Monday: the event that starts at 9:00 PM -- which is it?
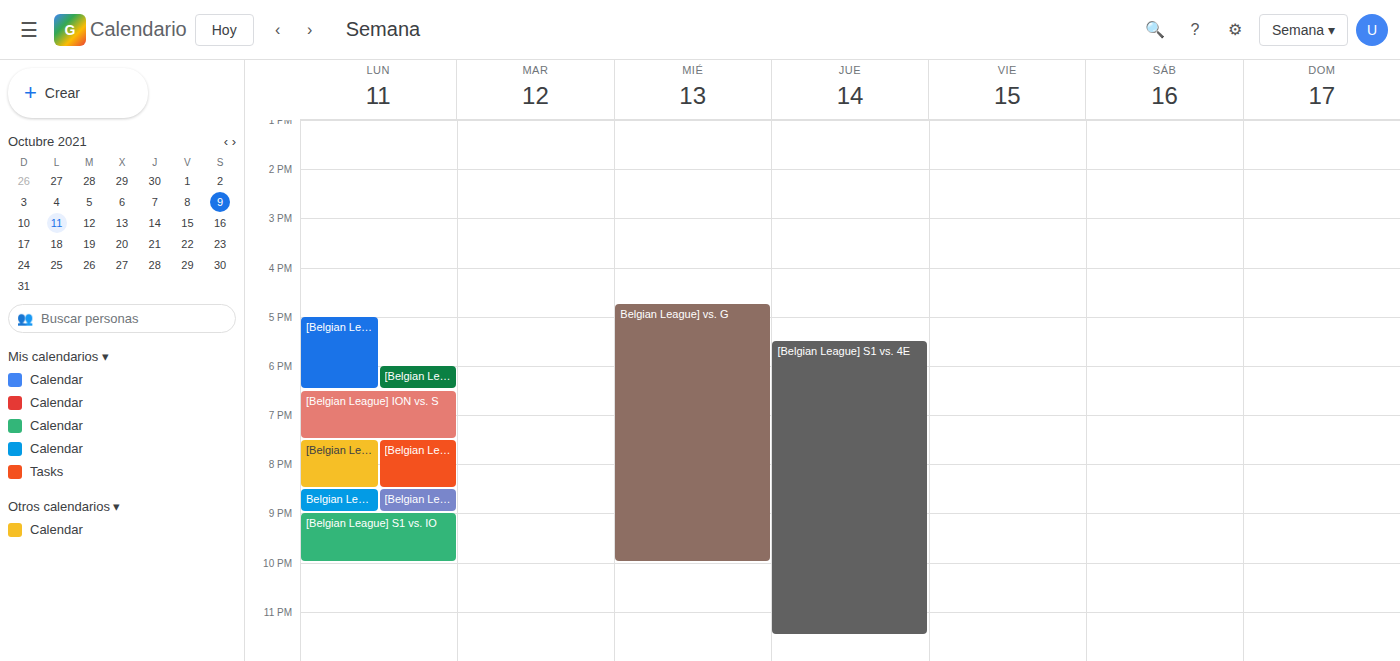
"[Belgian League] S1 vs. IO"